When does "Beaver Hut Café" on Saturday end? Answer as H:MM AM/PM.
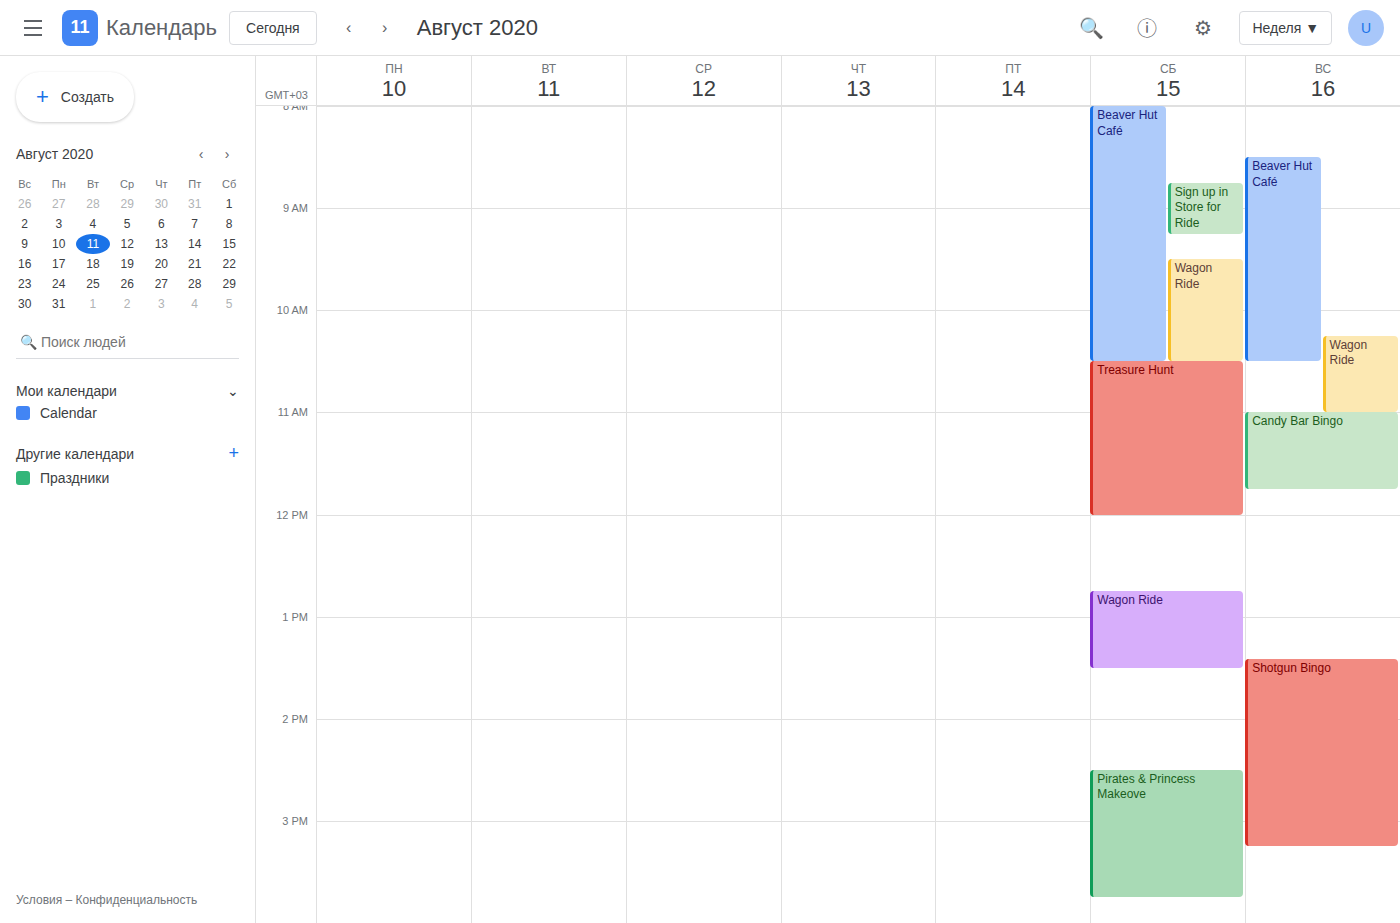
10:30 AM